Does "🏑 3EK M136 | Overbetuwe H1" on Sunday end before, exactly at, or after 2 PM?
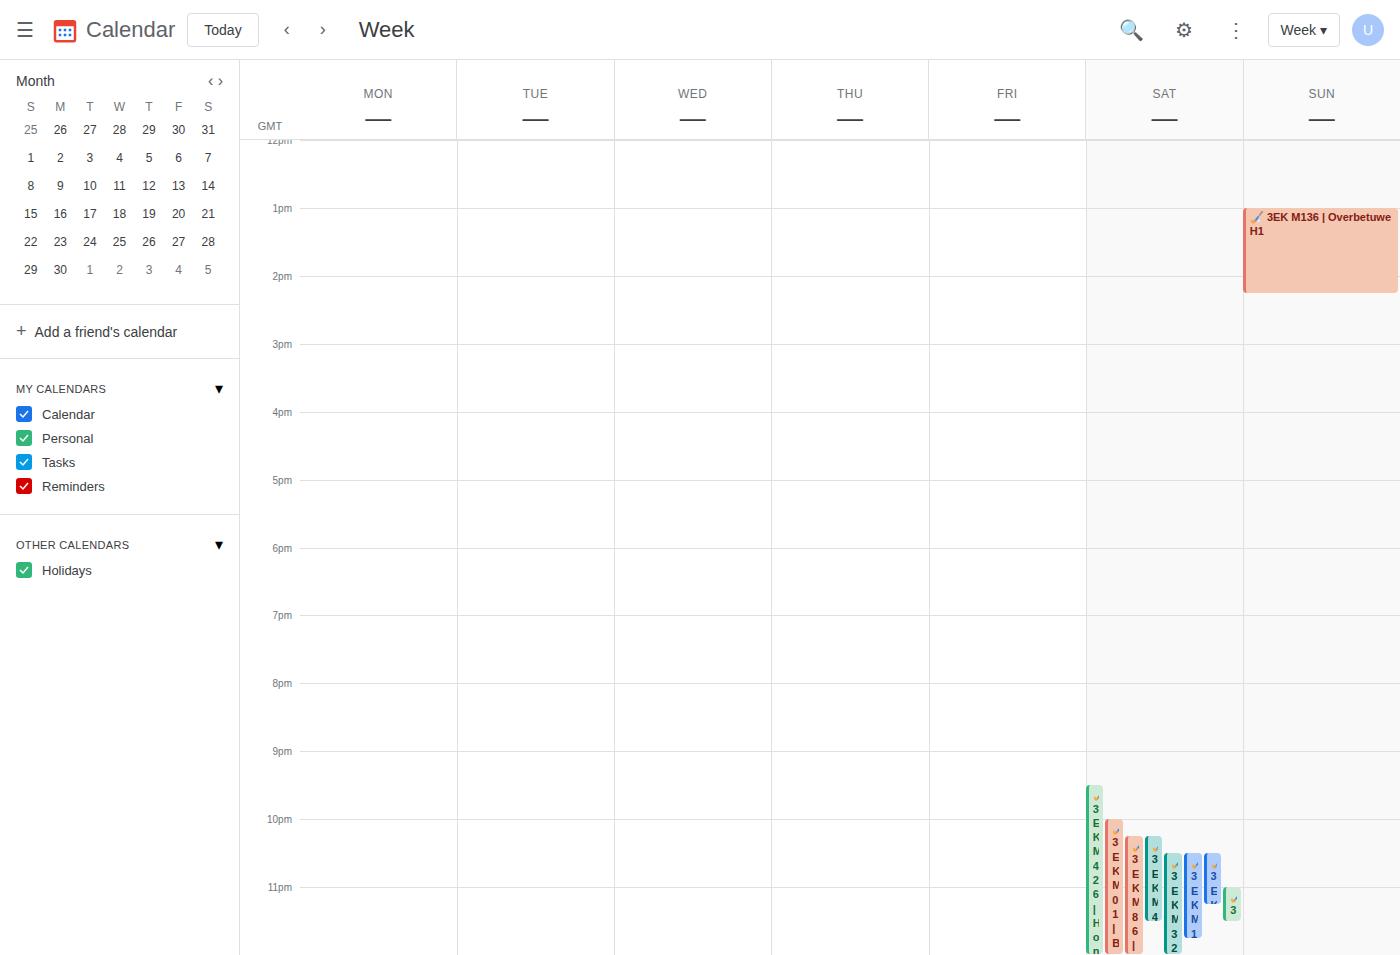
2:15 PM -- after 2 PM, 15 minutes below the 2 PM line.